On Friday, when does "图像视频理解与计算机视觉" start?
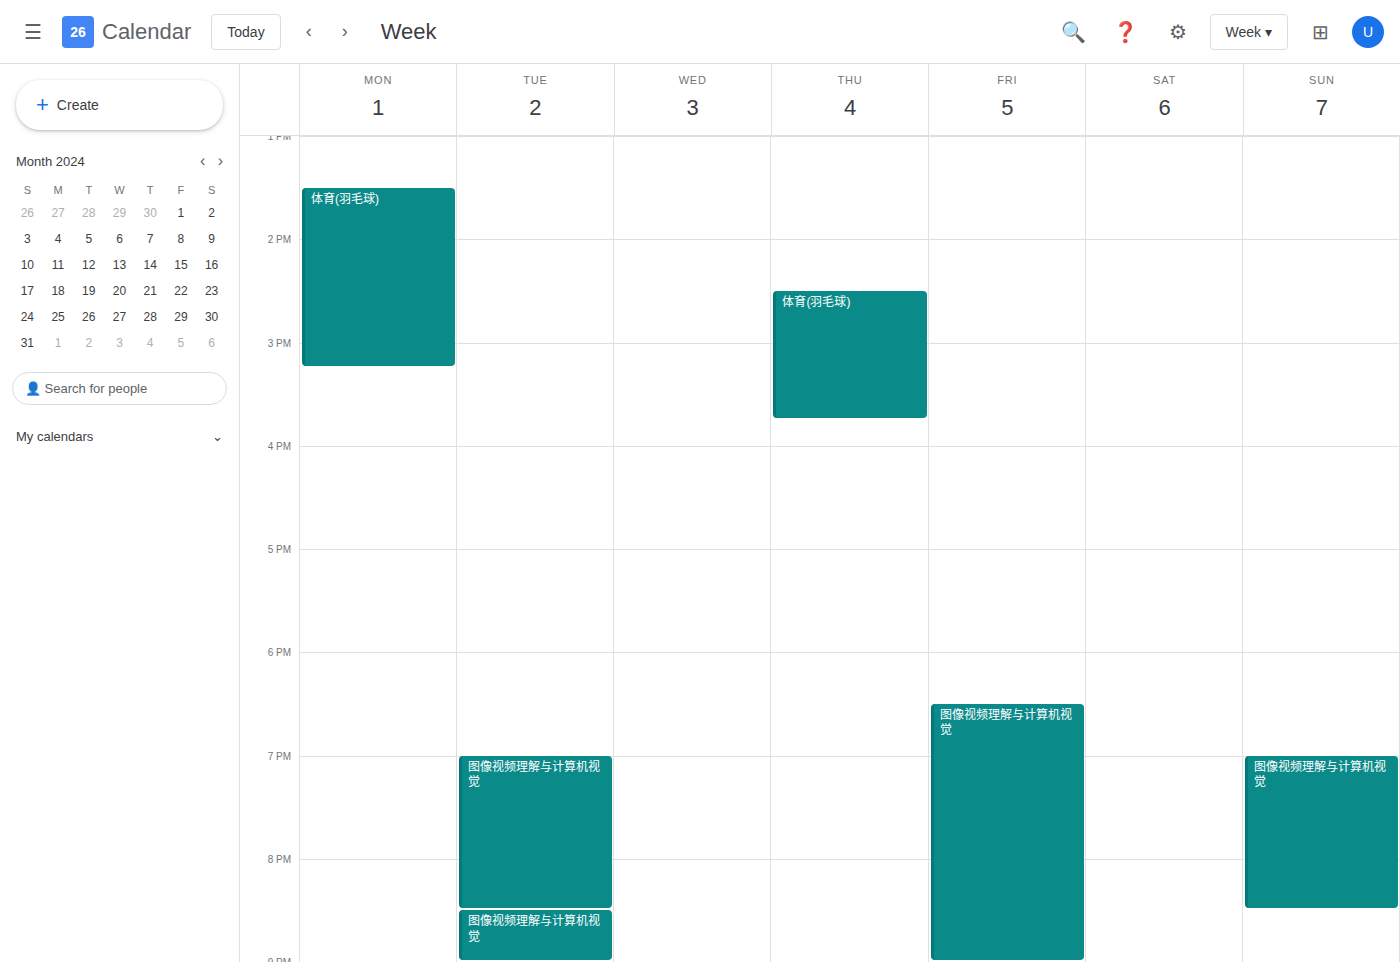
6:30 PM